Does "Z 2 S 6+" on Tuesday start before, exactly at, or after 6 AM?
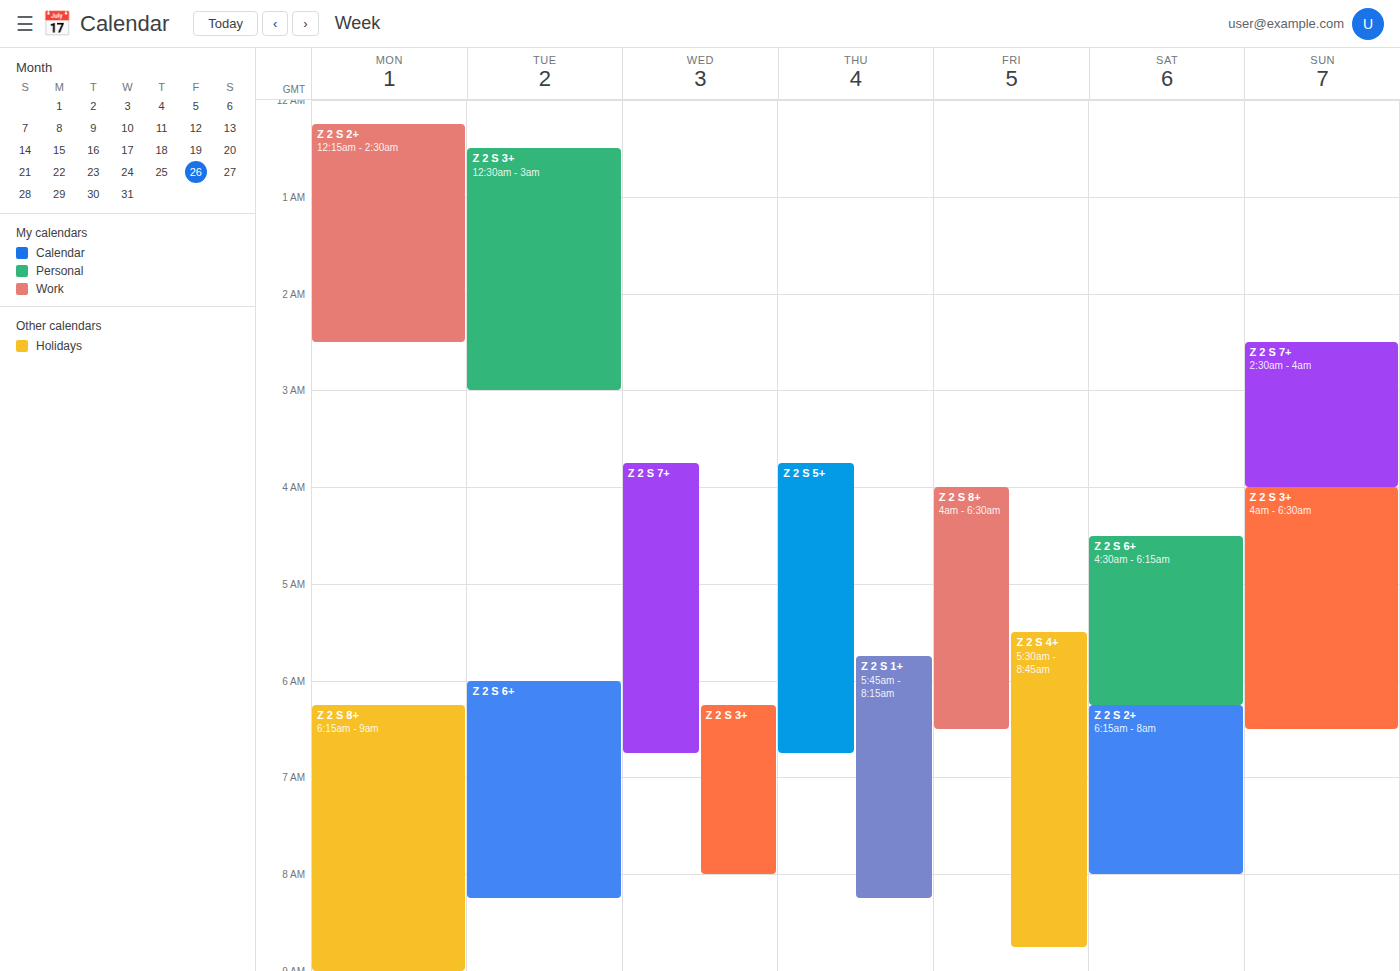
6:00 AM -- exactly at 6 AM, on the 6 AM line.